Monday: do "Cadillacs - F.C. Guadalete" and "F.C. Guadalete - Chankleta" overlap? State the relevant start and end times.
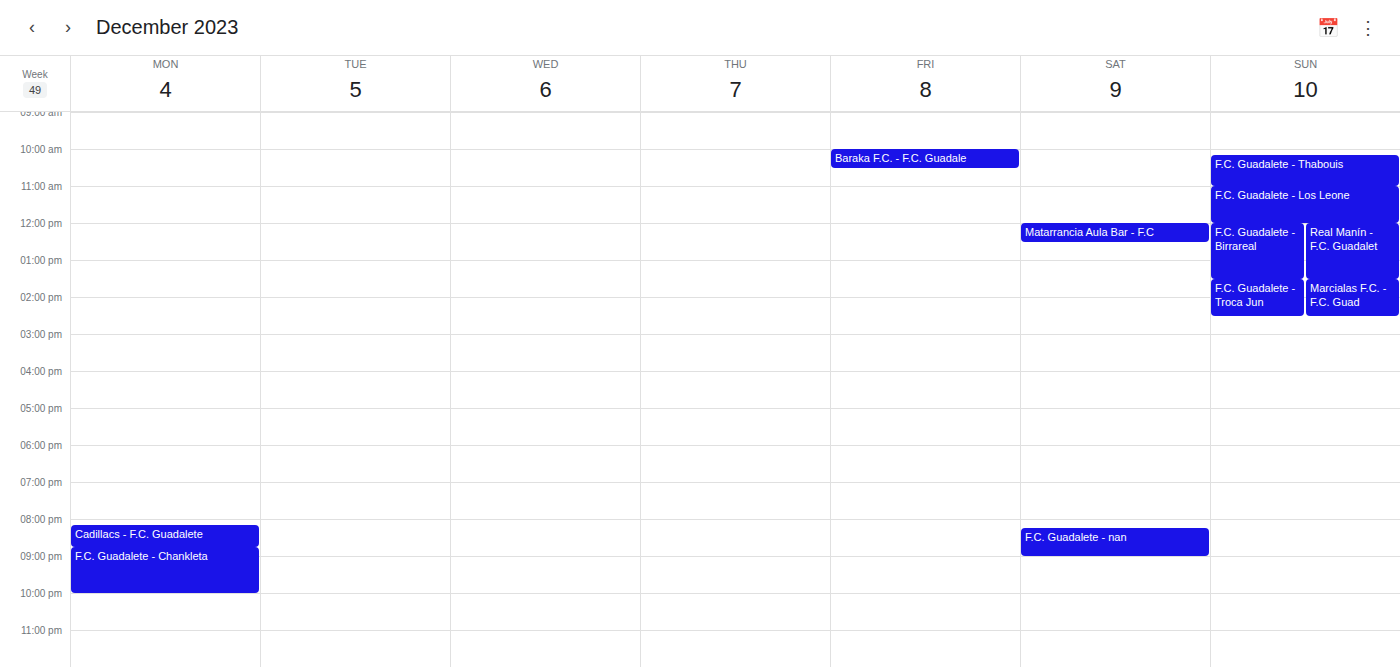
"Cadillacs - F.C. Guadalete" ends at 20:45, exactly when "F.C. Guadalete - Chankleta" starts -- they touch but do not overlap.